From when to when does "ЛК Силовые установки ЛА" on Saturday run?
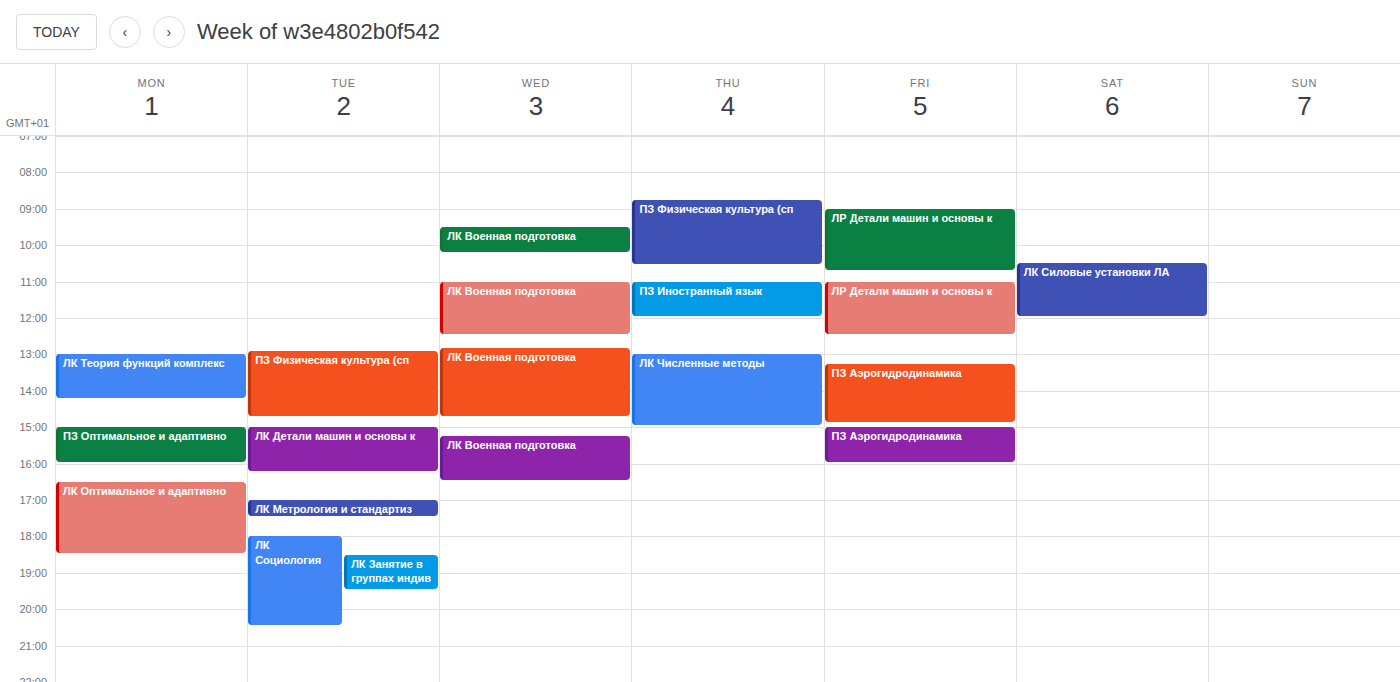
10:30 to 12:00